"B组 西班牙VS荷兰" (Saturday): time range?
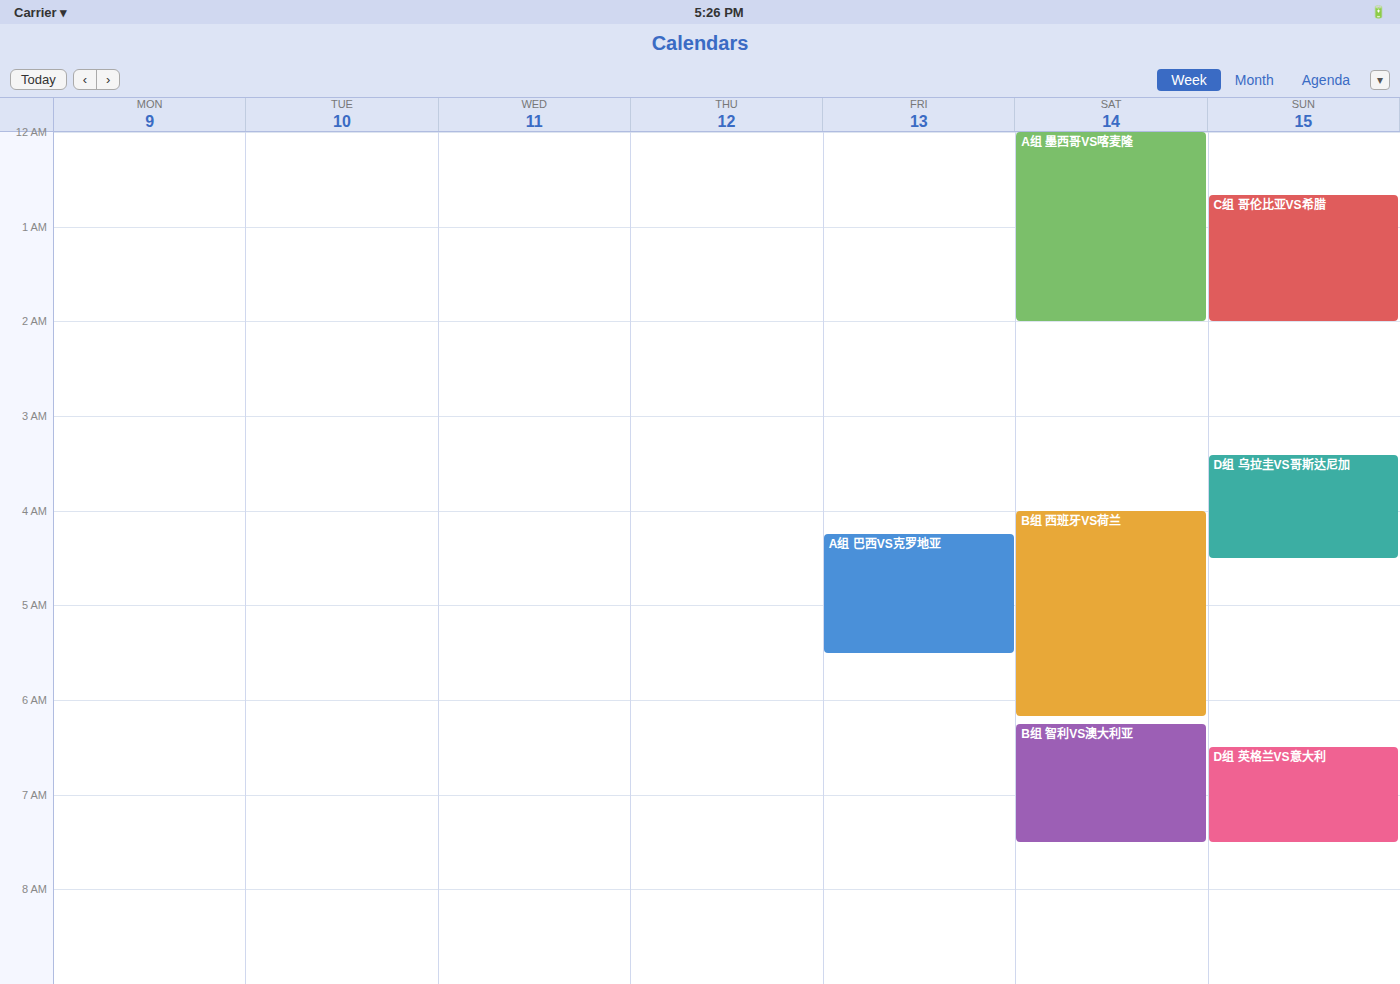
4:00 AM to 6:10 AM